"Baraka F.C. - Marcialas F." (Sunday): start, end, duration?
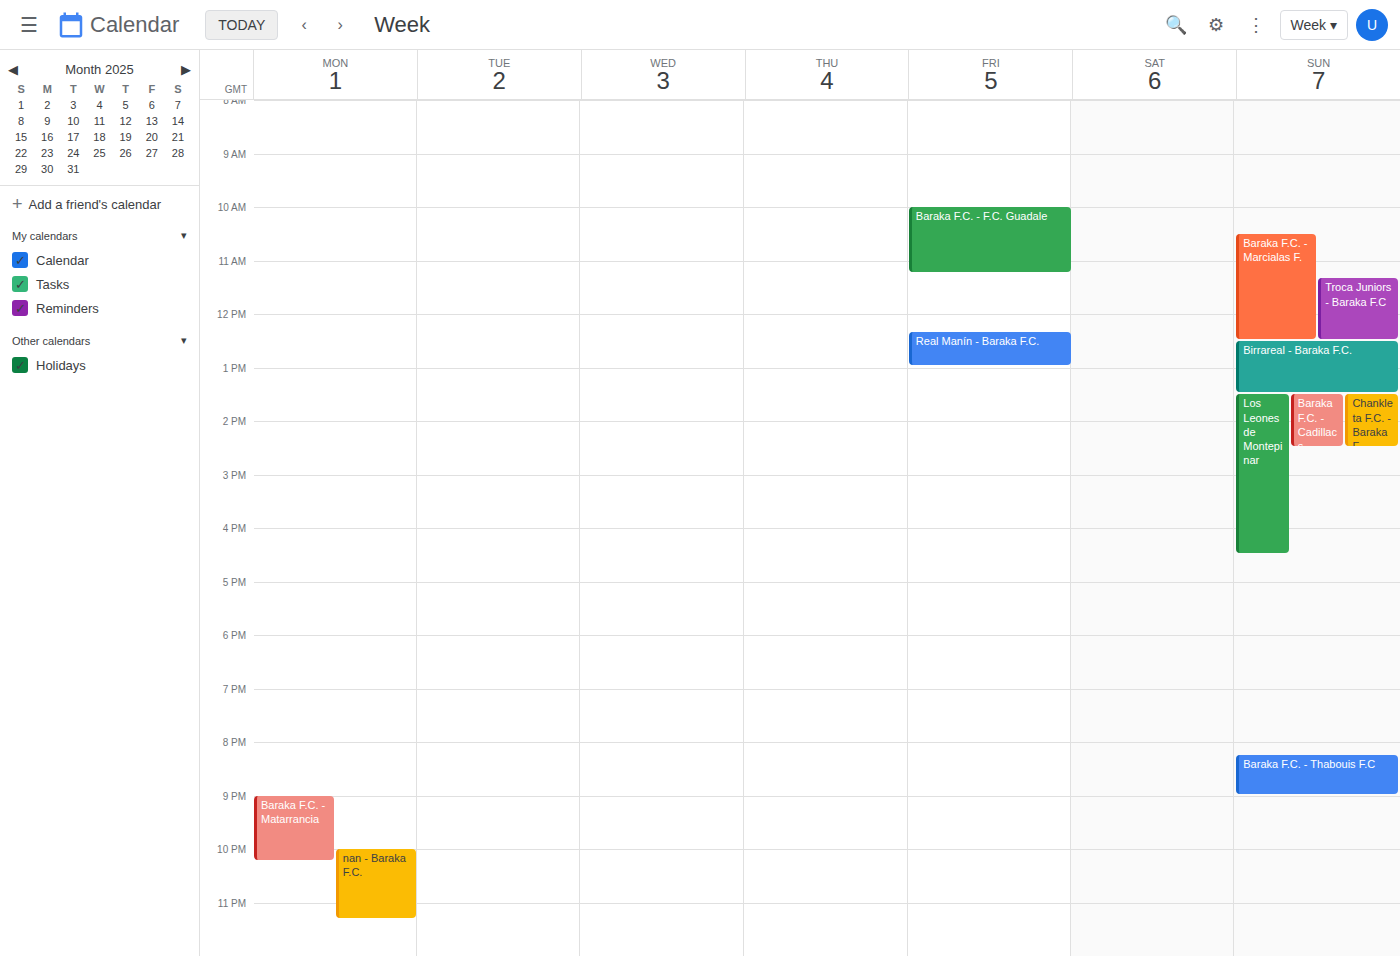
10:30 AM to 12:30 PM, 2 hours